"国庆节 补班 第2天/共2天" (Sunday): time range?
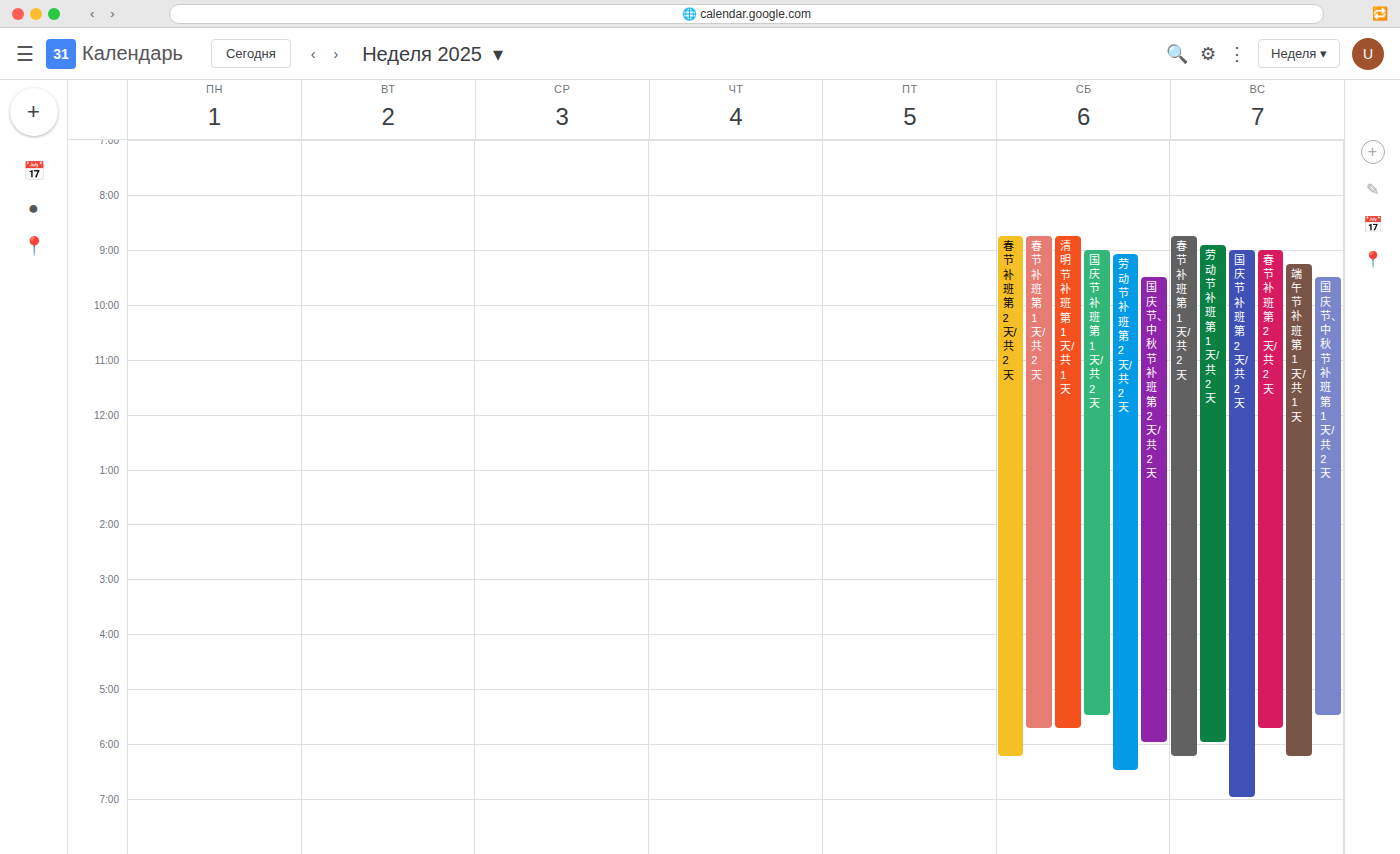
9:00 AM to 7:00 PM